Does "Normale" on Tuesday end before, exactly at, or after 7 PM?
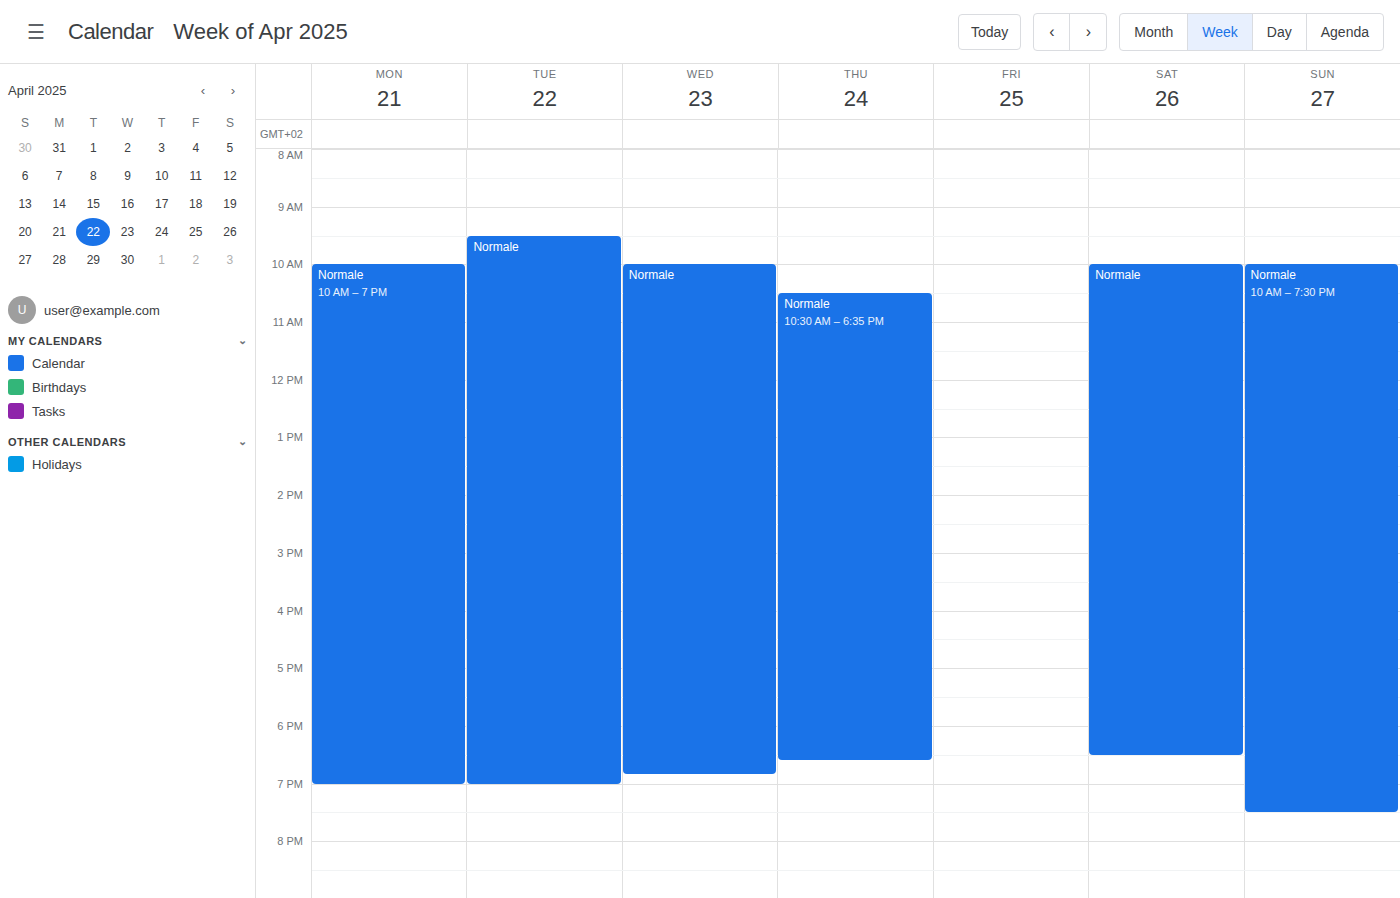
7:00 PM -- exactly at 7 PM, on the 7 PM line.